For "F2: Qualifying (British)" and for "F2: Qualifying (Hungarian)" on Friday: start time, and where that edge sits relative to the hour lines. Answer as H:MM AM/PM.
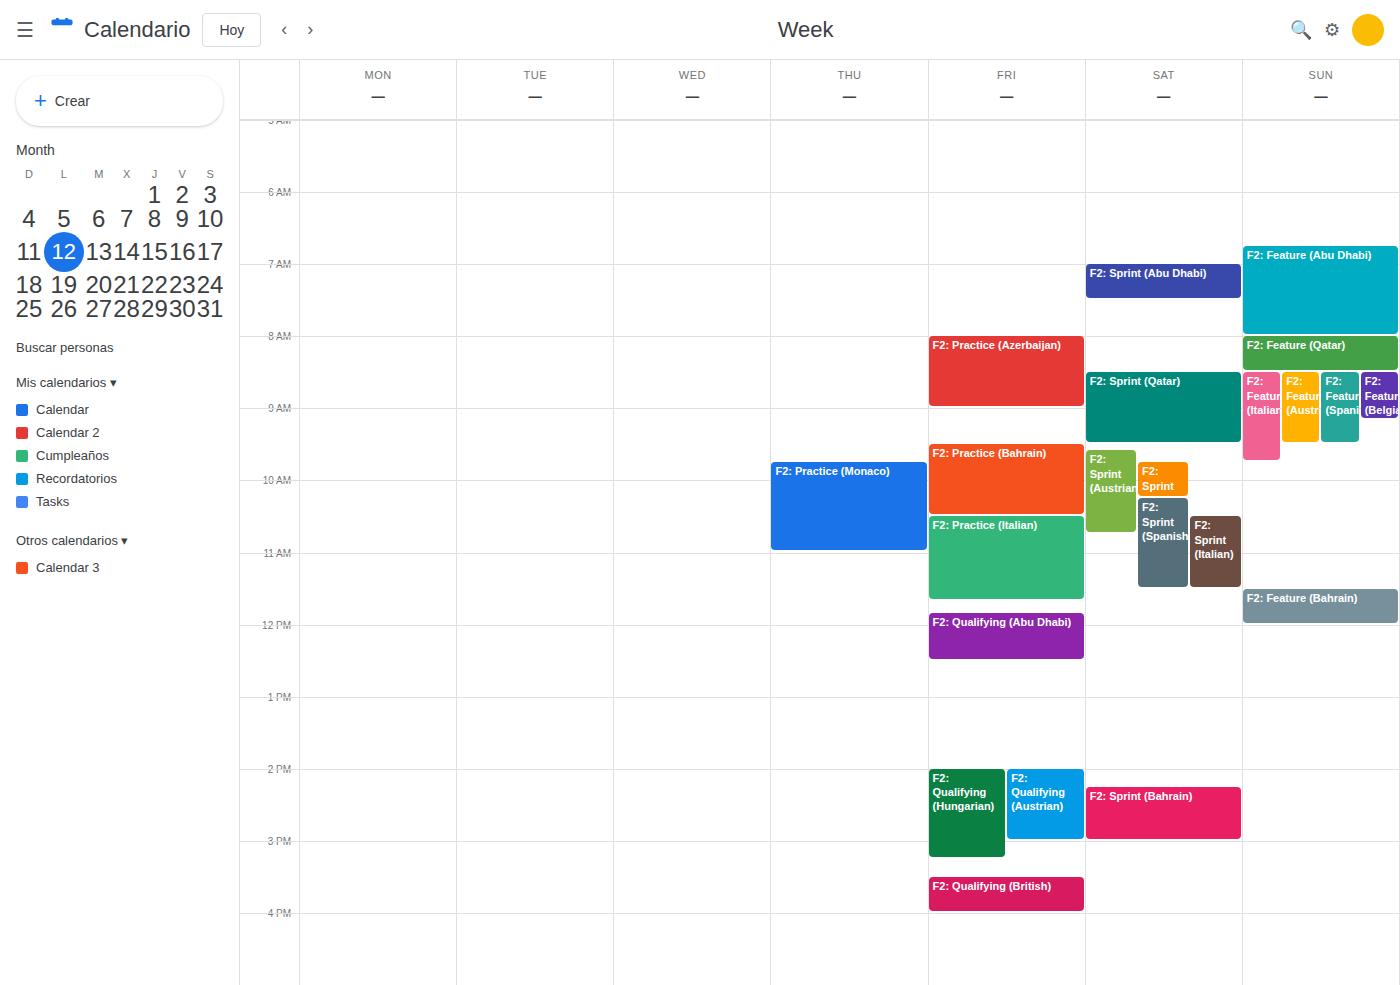
"F2: Qualifying (British)": 3:30 PM, halfway between the 3 PM and 4 PM lines. "F2: Qualifying (Hungarian)": 2:00 PM, exactly on the 2 PM line.